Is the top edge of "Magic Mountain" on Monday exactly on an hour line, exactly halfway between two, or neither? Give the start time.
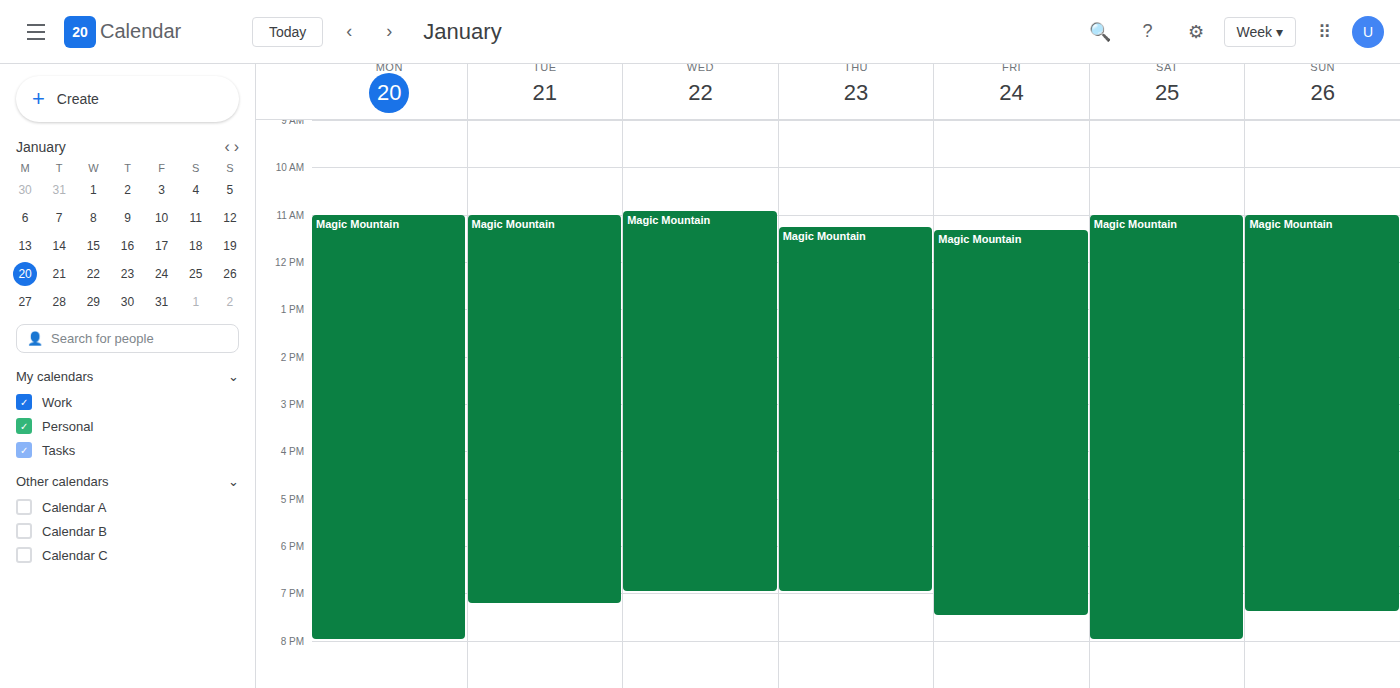
11:00 AM -- exactly on the 11 AM line.